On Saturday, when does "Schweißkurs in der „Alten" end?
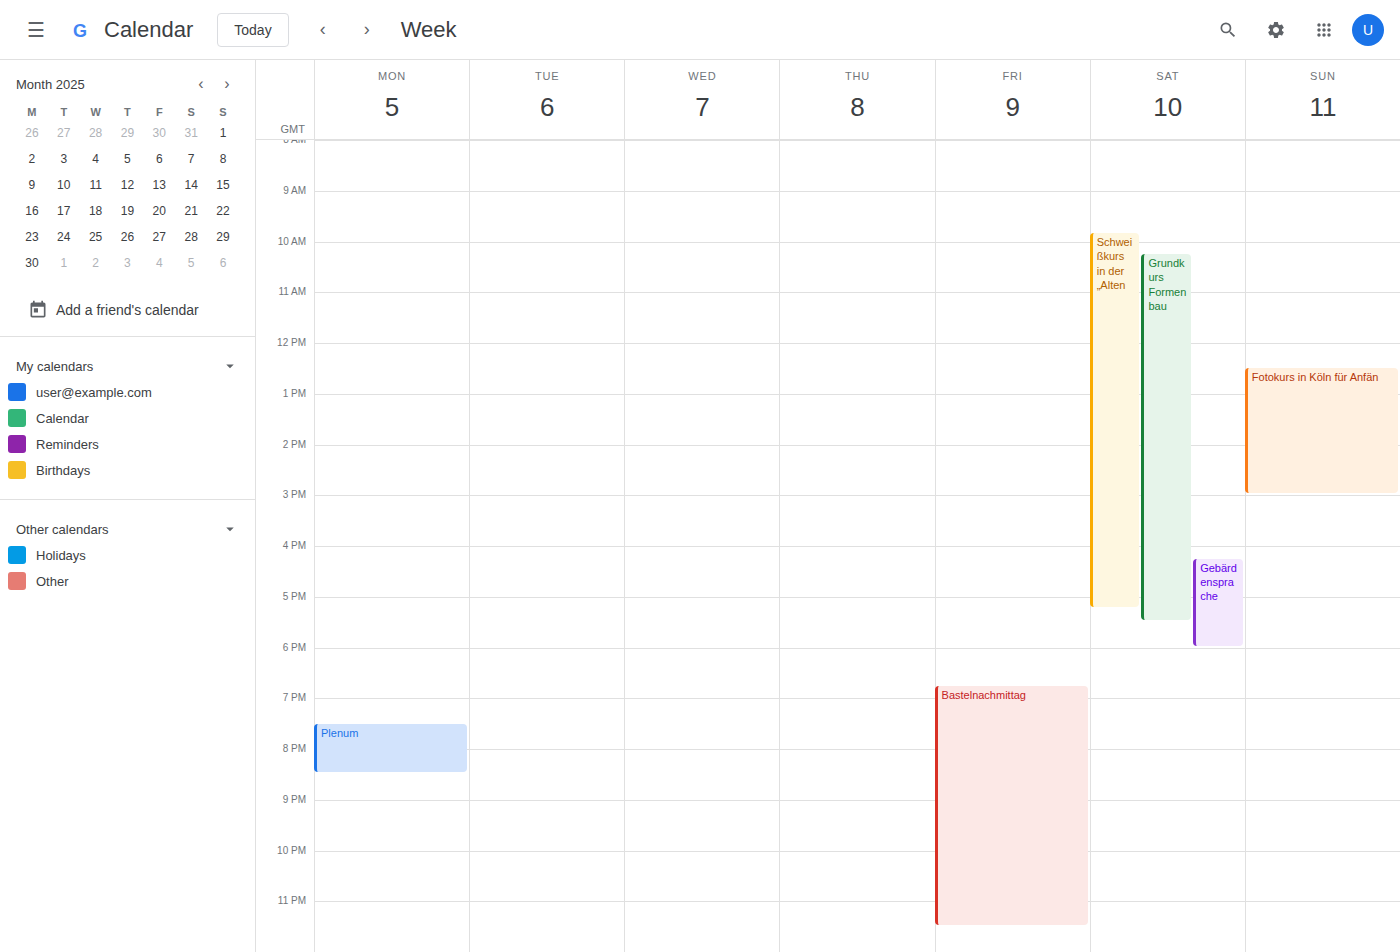
5:15 PM